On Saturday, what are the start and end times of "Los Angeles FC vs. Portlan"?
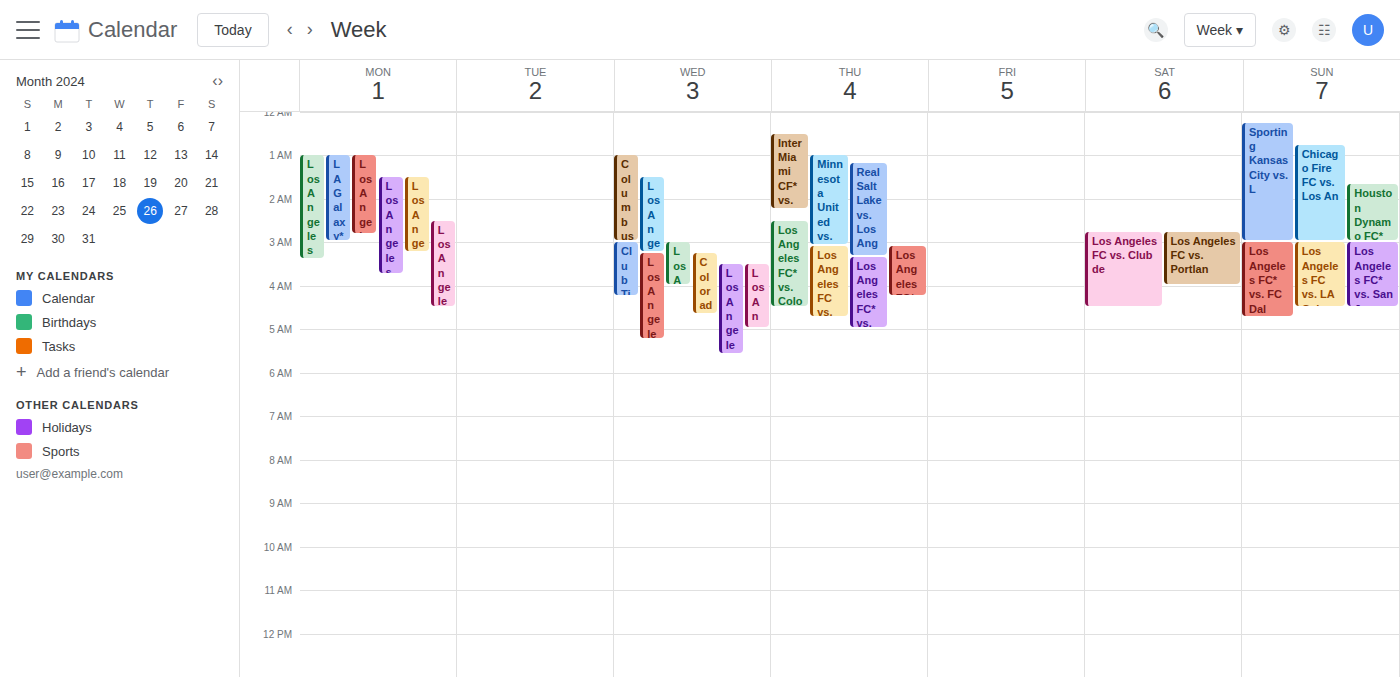
2:45 AM to 4:00 AM